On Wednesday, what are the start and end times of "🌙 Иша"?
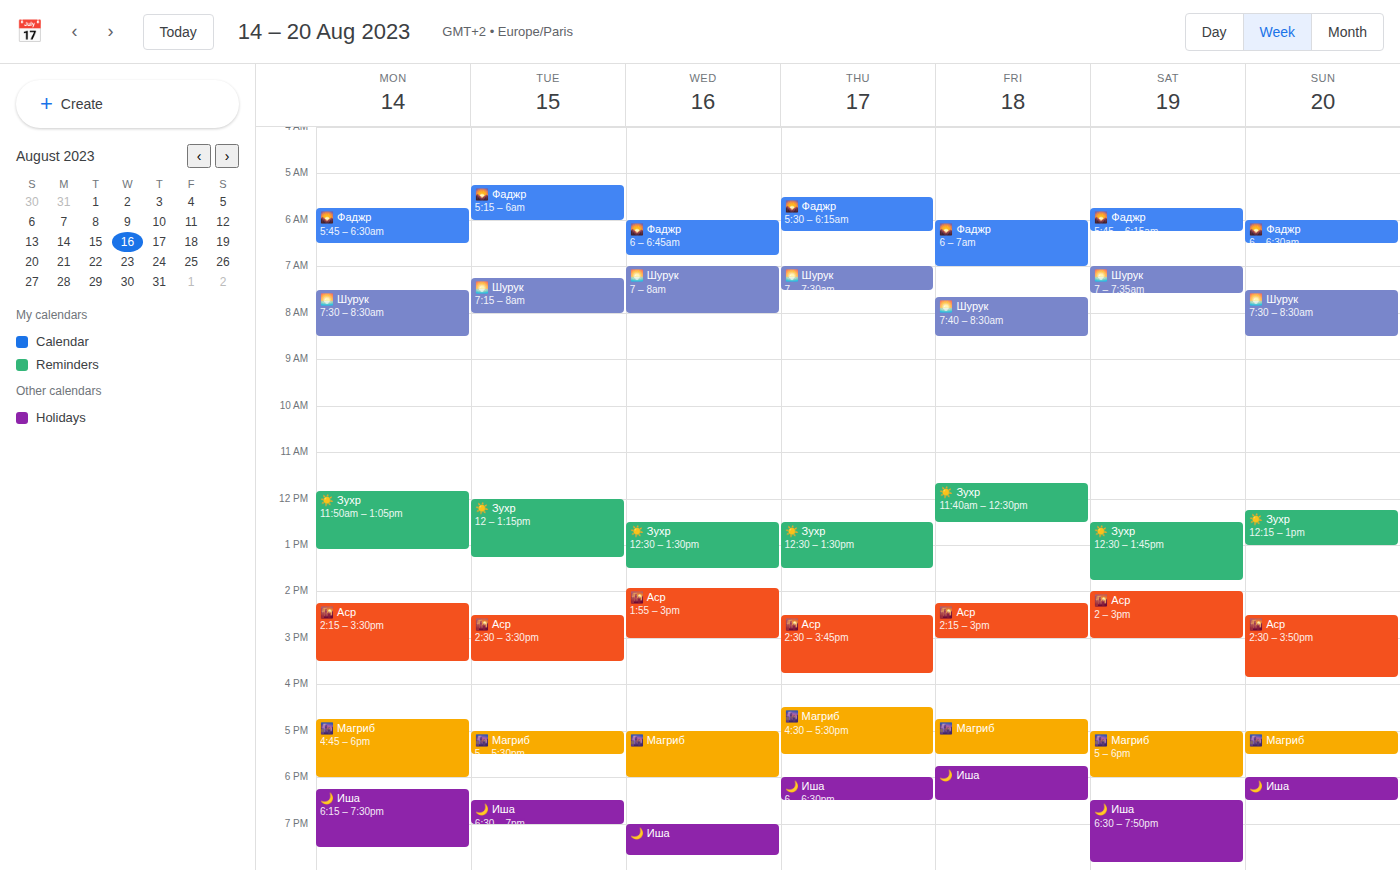
7:00 PM to 7:40 PM